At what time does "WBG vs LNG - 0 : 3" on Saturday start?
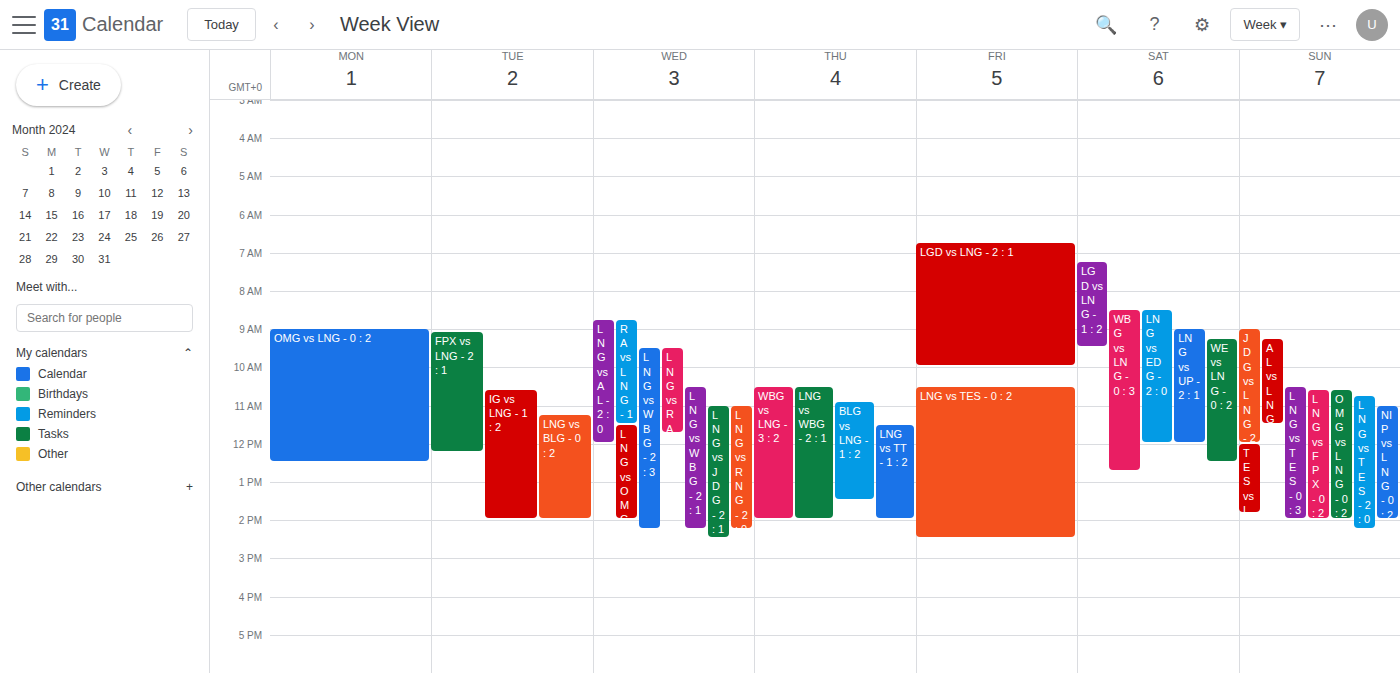
8:30 AM